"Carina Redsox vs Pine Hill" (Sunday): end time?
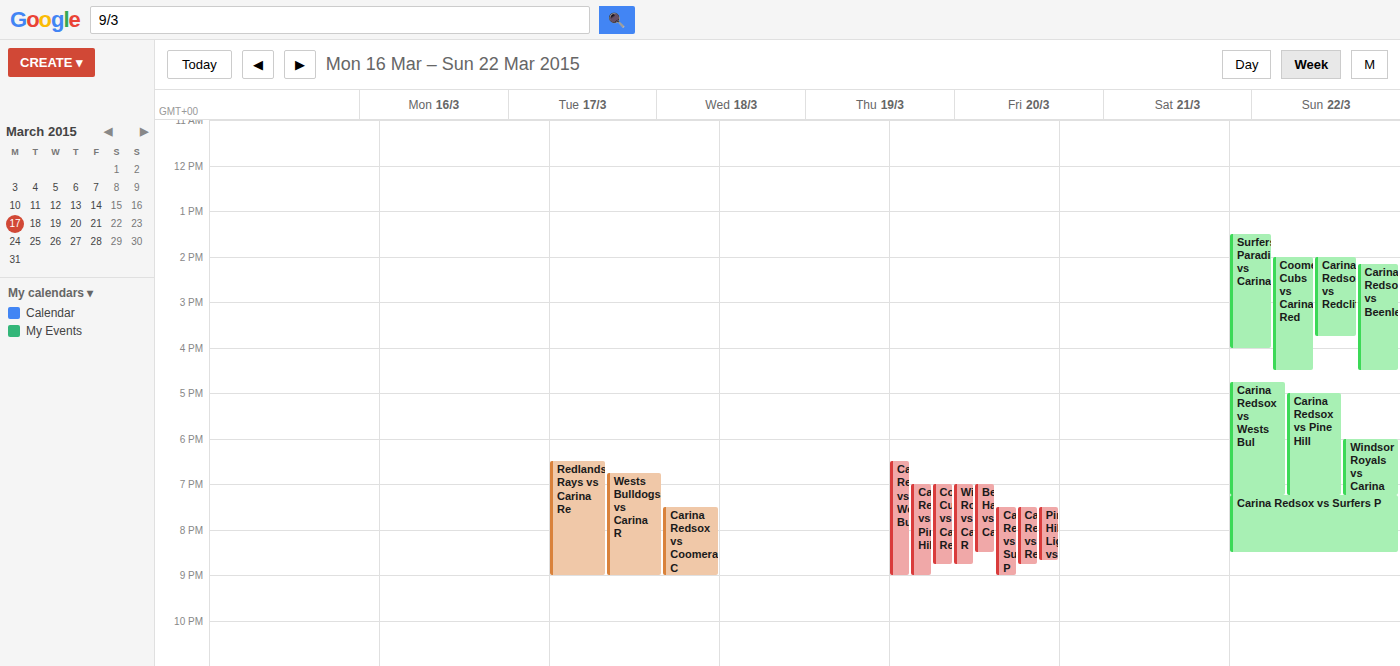
19:15